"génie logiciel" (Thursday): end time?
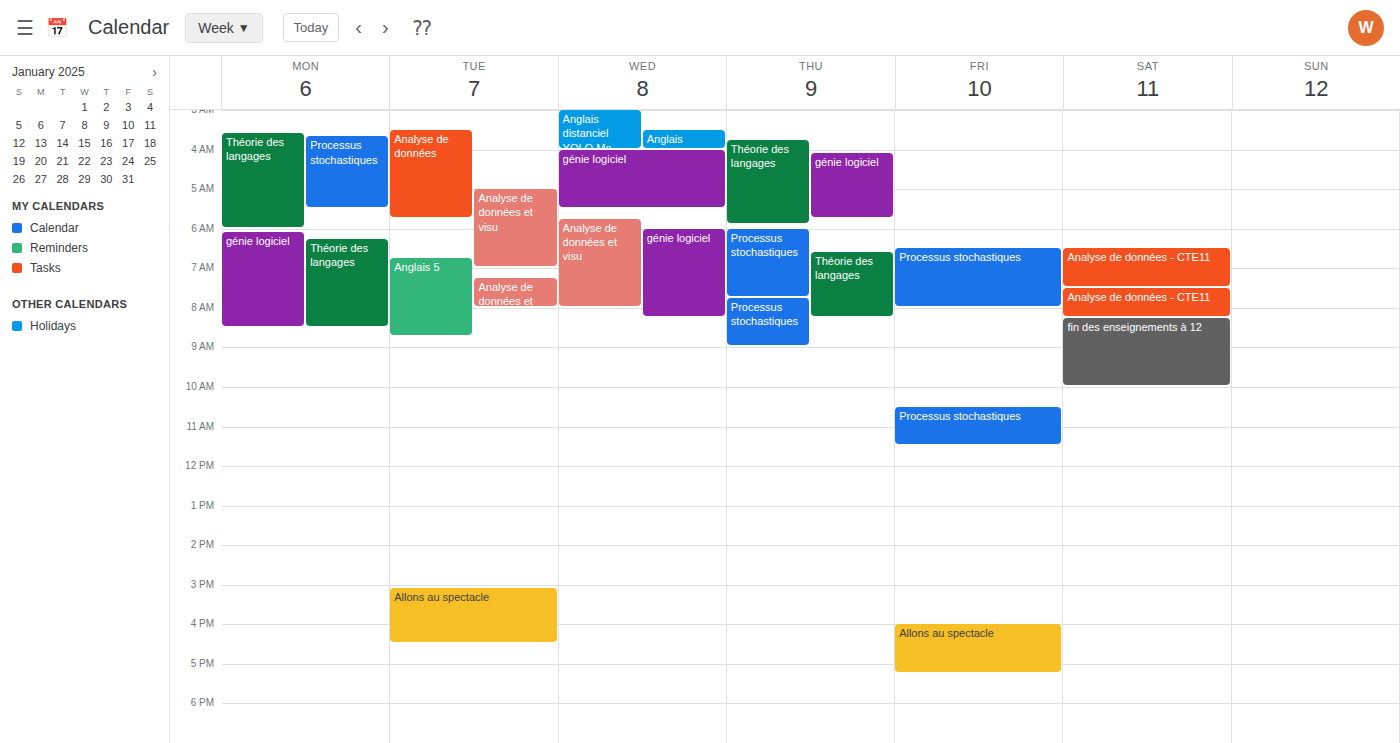
5:45 AM